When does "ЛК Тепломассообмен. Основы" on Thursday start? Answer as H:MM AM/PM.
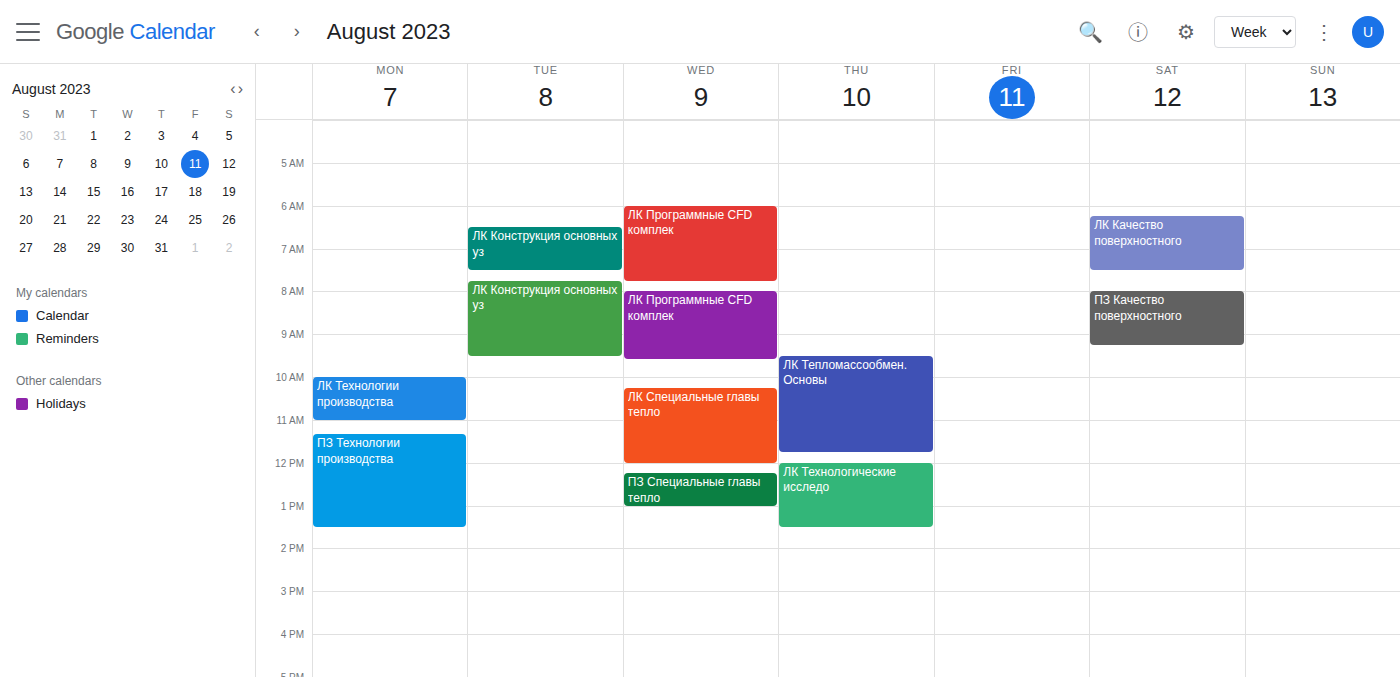
9:30 AM